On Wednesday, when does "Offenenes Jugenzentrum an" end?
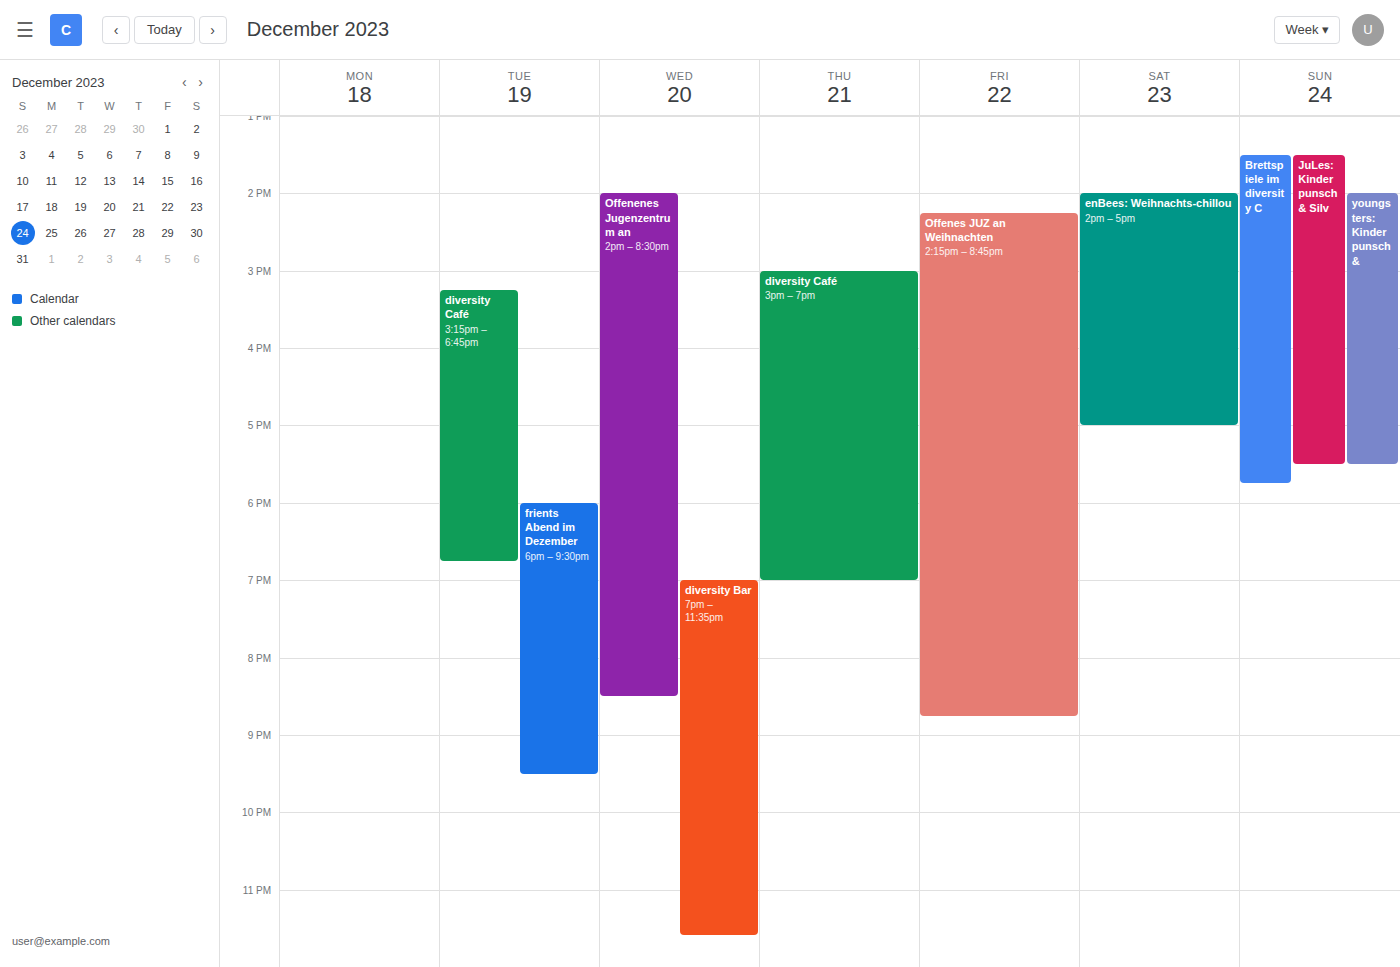
8:30 PM